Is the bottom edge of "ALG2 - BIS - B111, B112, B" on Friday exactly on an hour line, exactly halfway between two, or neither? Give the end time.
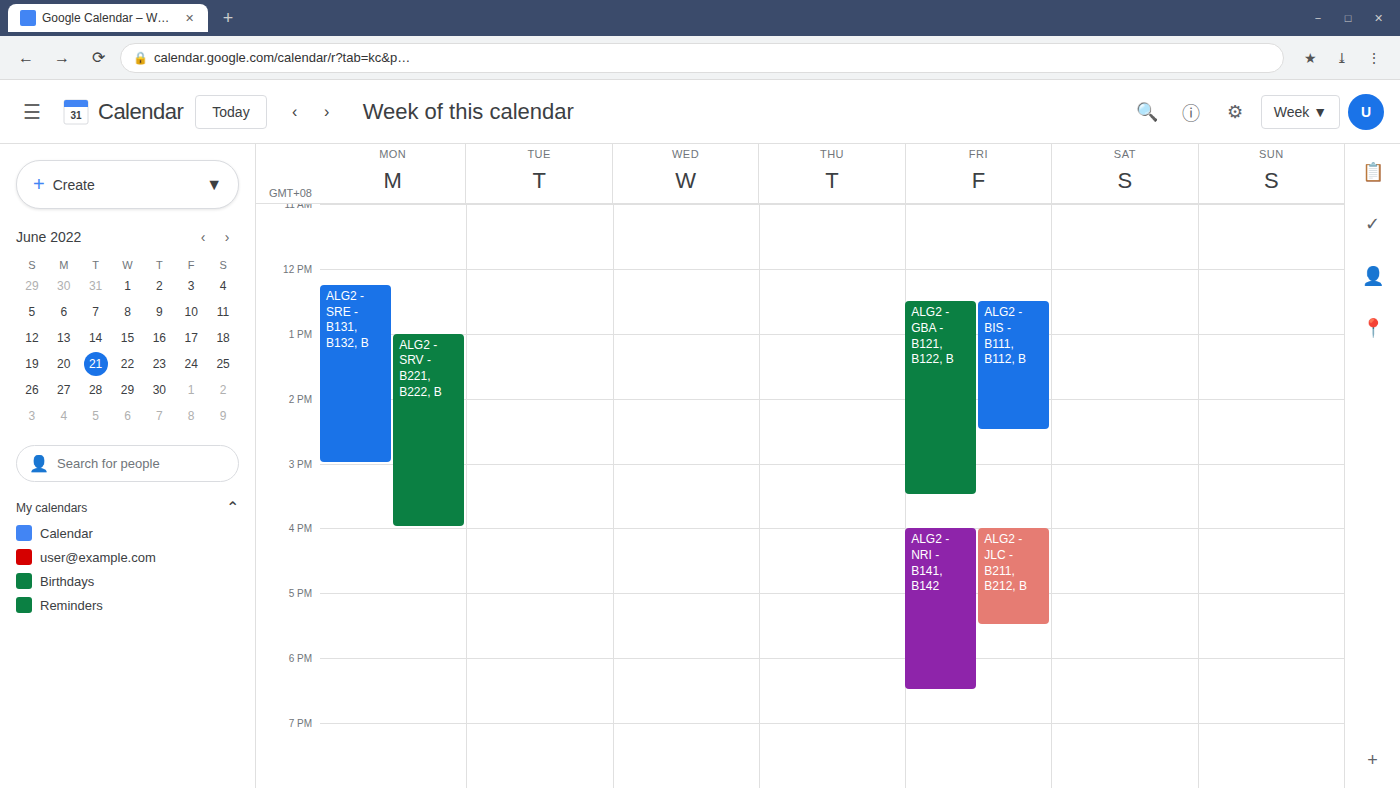
2:30 PM -- halfway between the 2 PM and 3 PM lines.